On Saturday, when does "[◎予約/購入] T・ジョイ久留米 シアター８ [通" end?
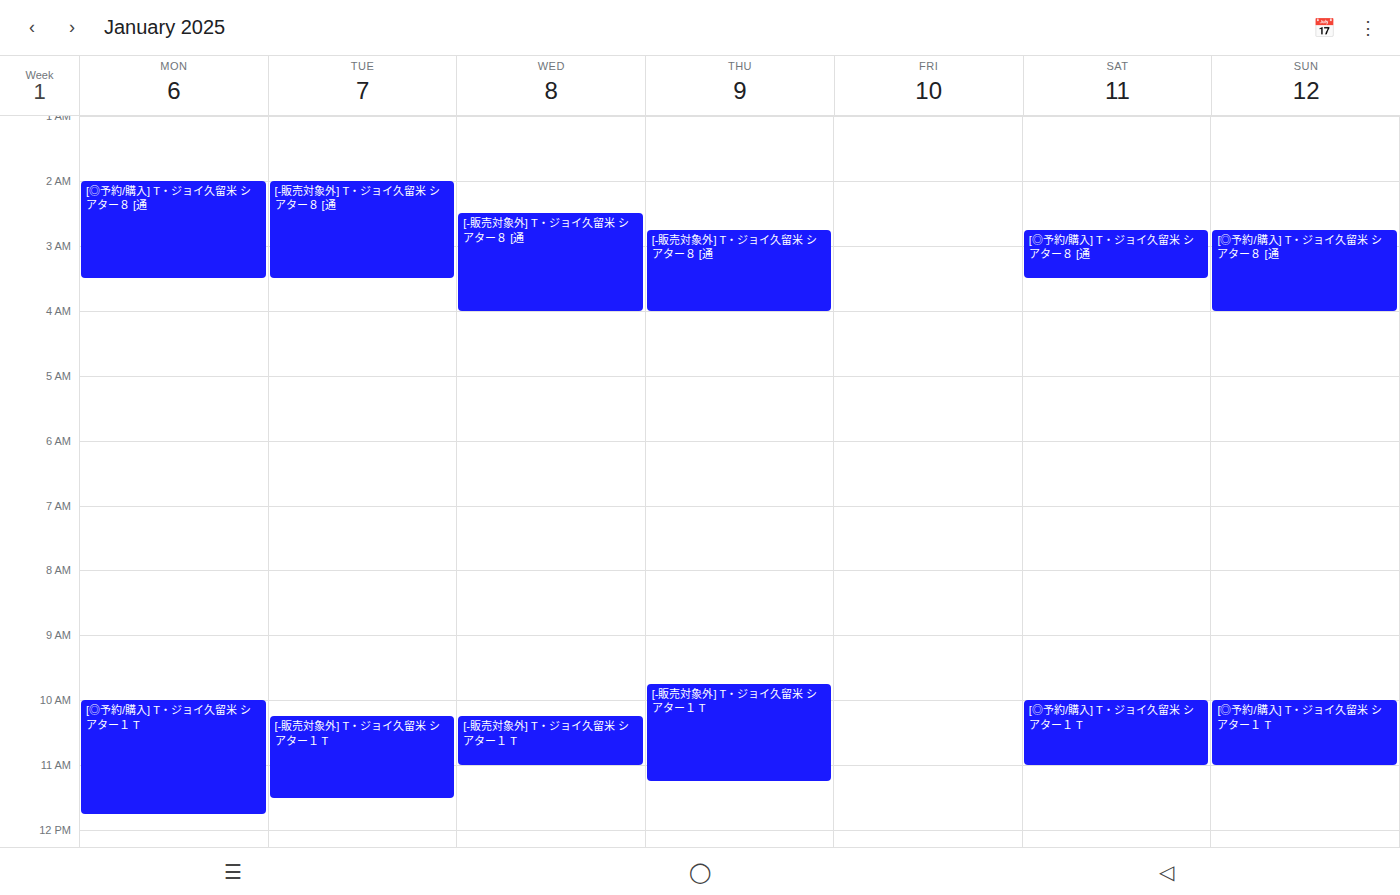
3:30 AM